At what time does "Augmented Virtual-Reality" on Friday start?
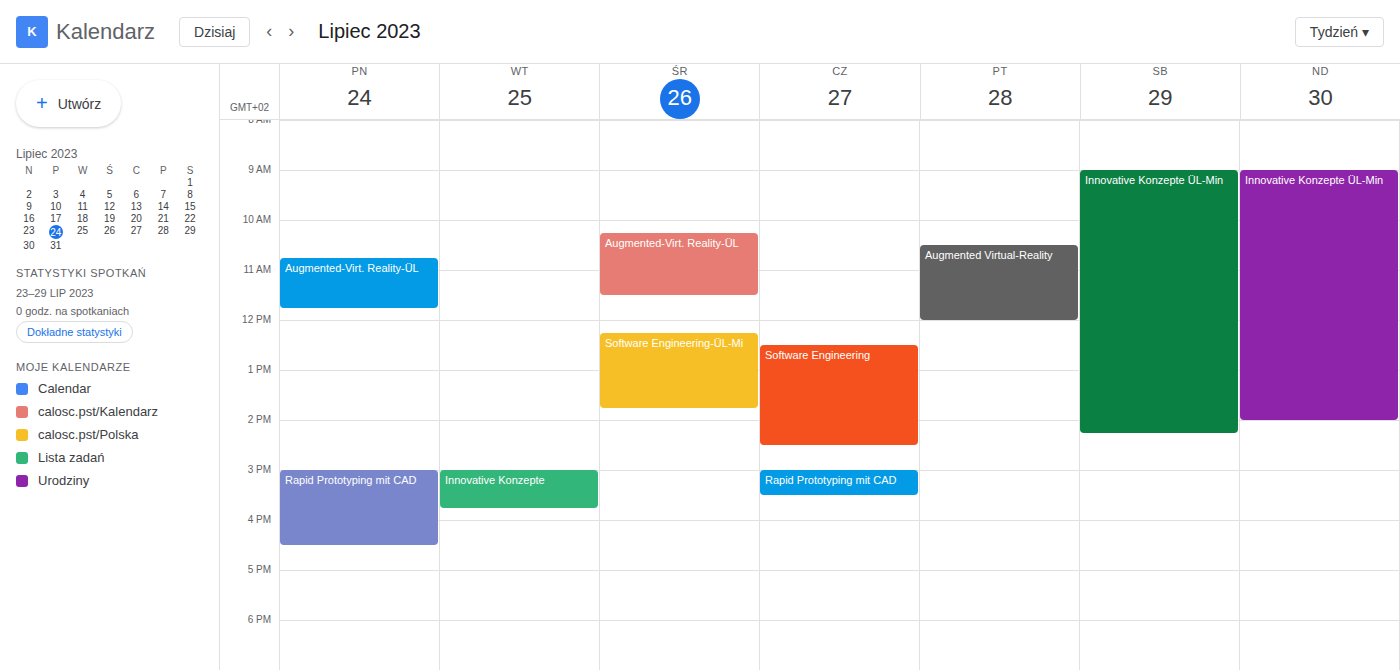
10:30 AM